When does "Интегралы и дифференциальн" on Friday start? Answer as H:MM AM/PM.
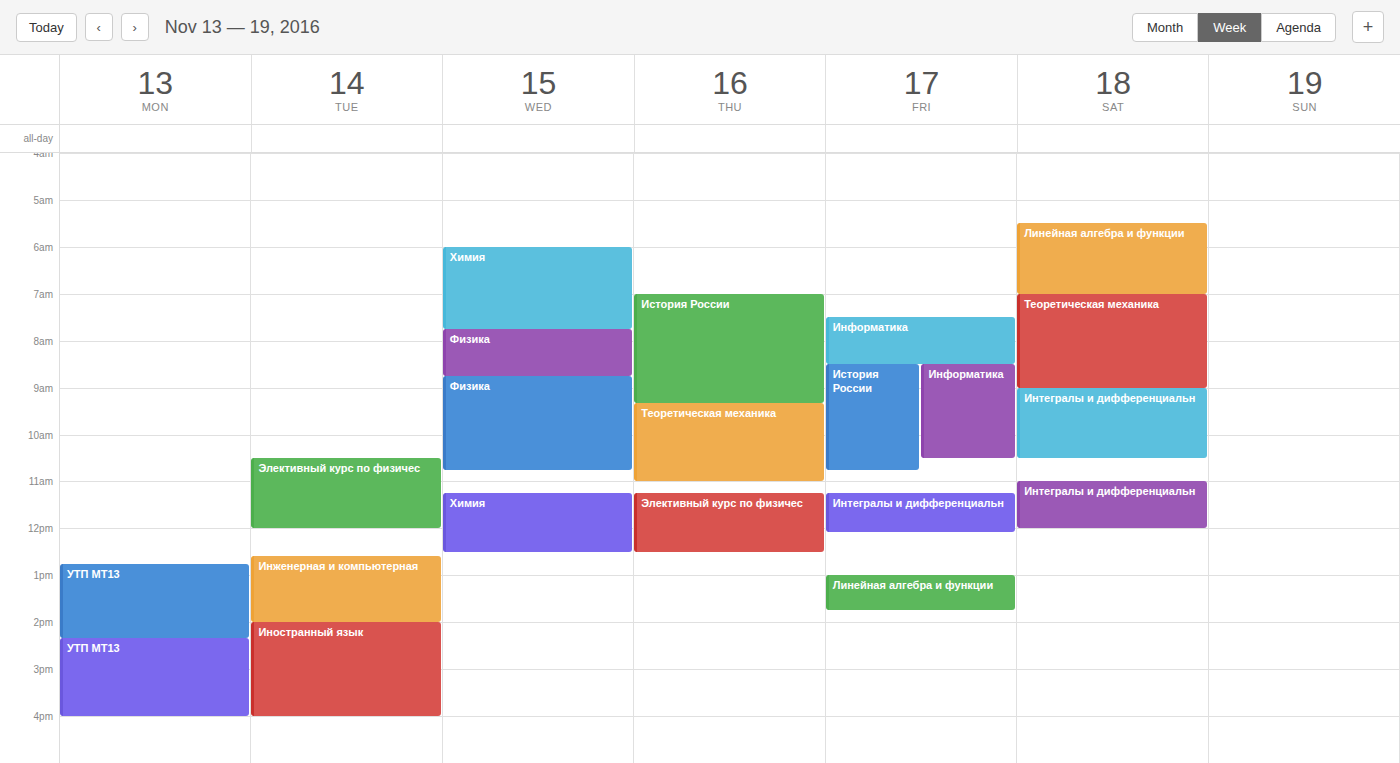
11:15 AM